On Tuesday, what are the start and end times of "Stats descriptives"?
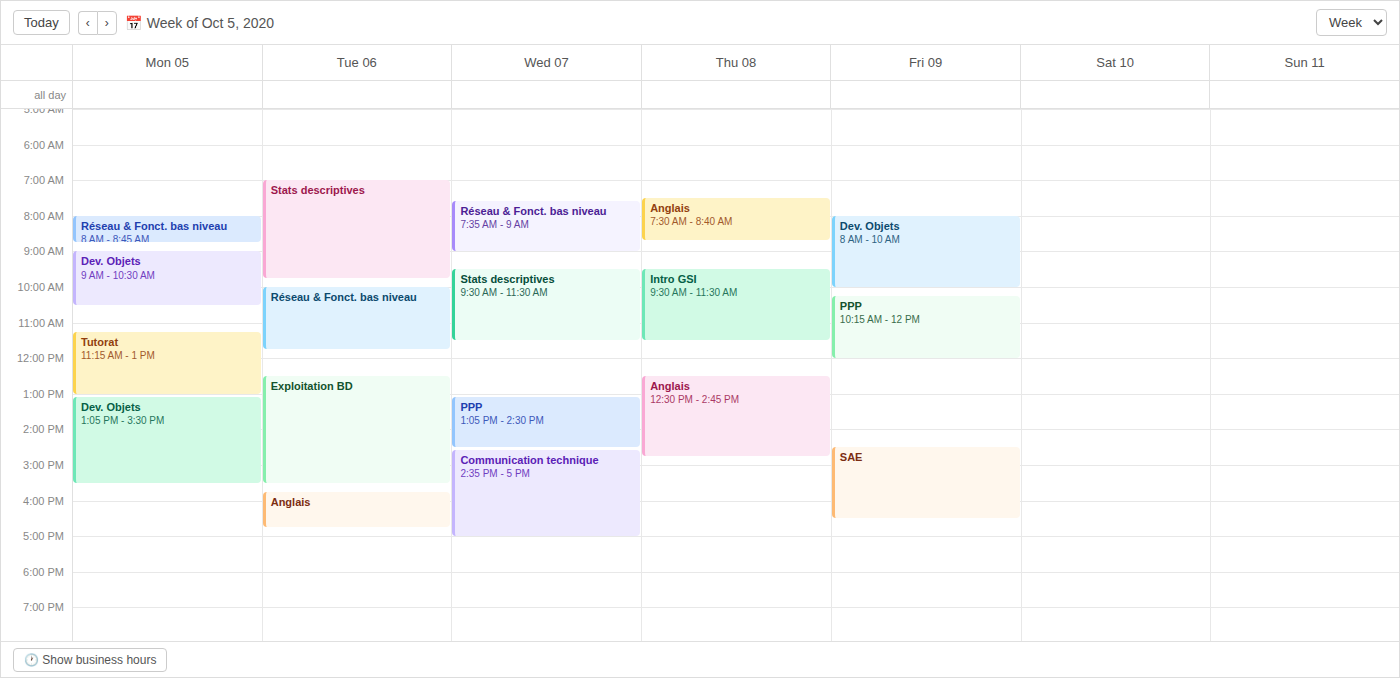
7:00 AM to 9:45 AM